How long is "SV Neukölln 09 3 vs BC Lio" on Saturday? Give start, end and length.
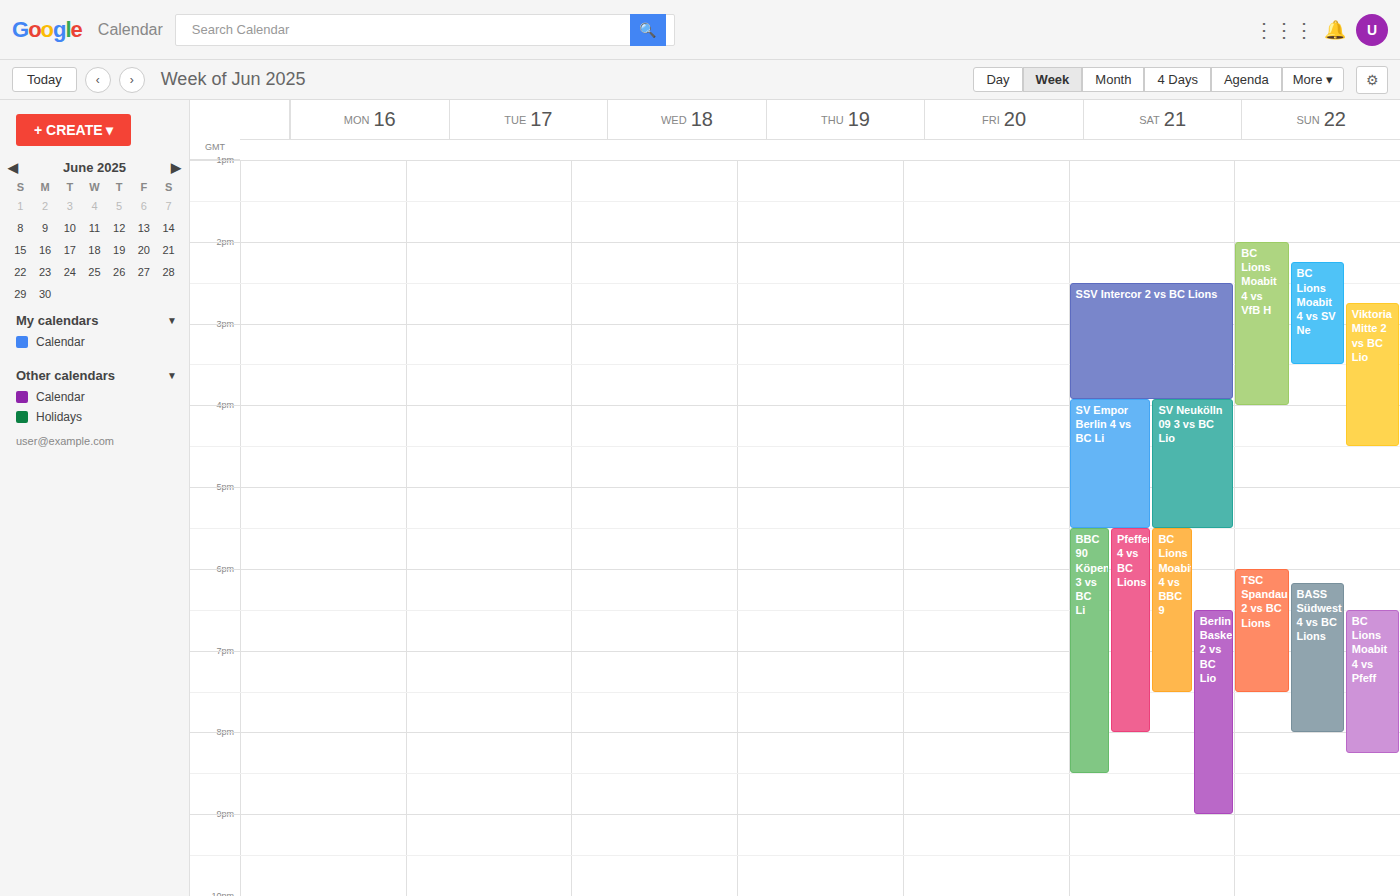
3:55 PM to 5:30 PM, 1 hour 35 minutes